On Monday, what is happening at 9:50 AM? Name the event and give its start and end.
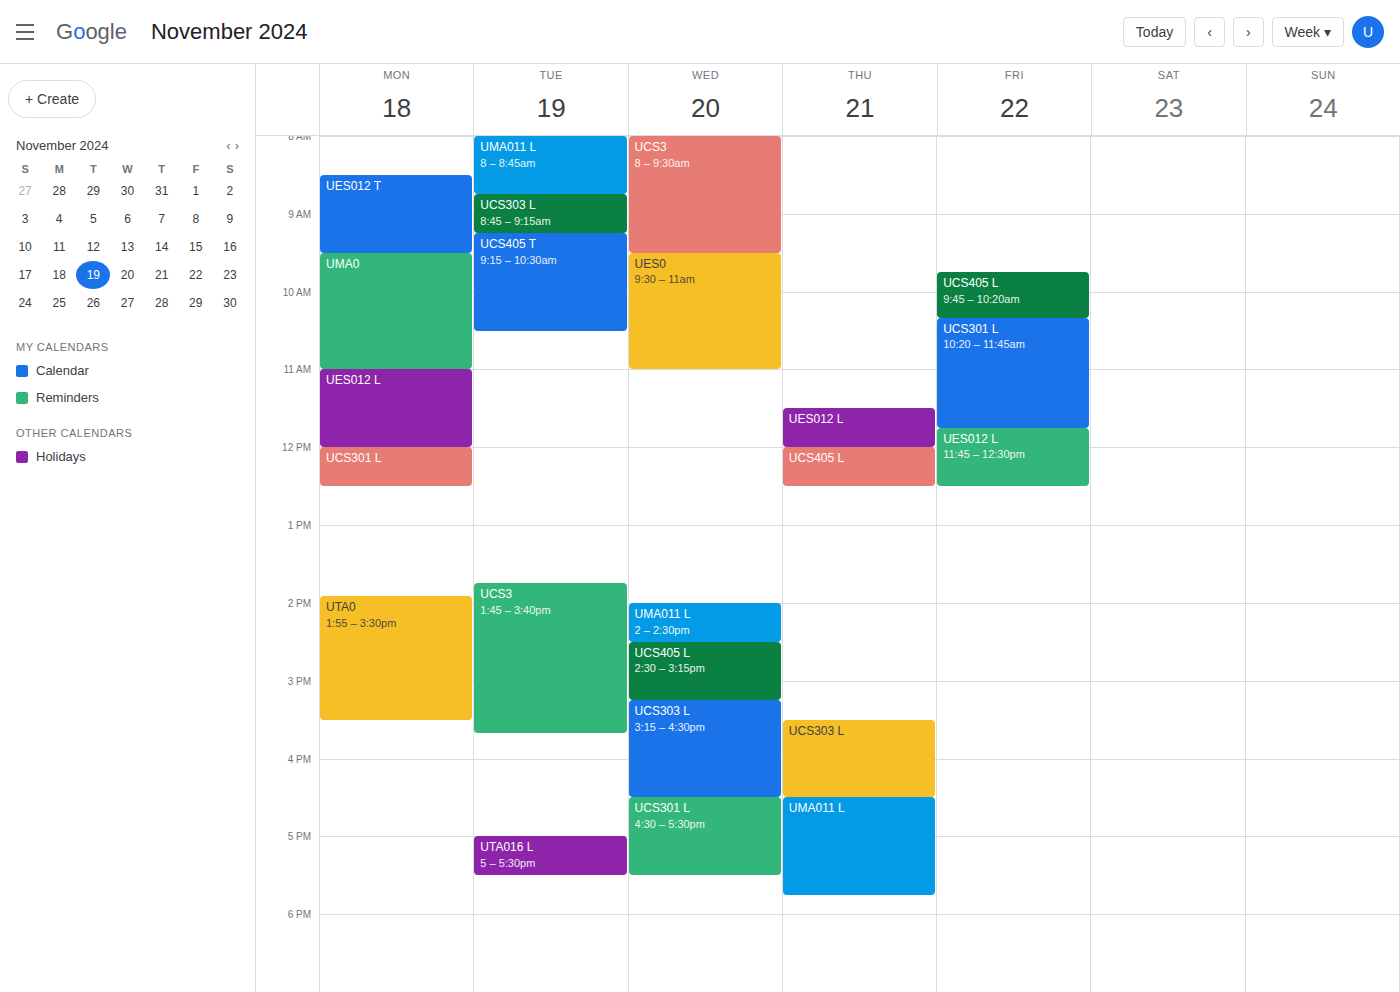
"UMA0", 9:30 AM to 11:00 AM